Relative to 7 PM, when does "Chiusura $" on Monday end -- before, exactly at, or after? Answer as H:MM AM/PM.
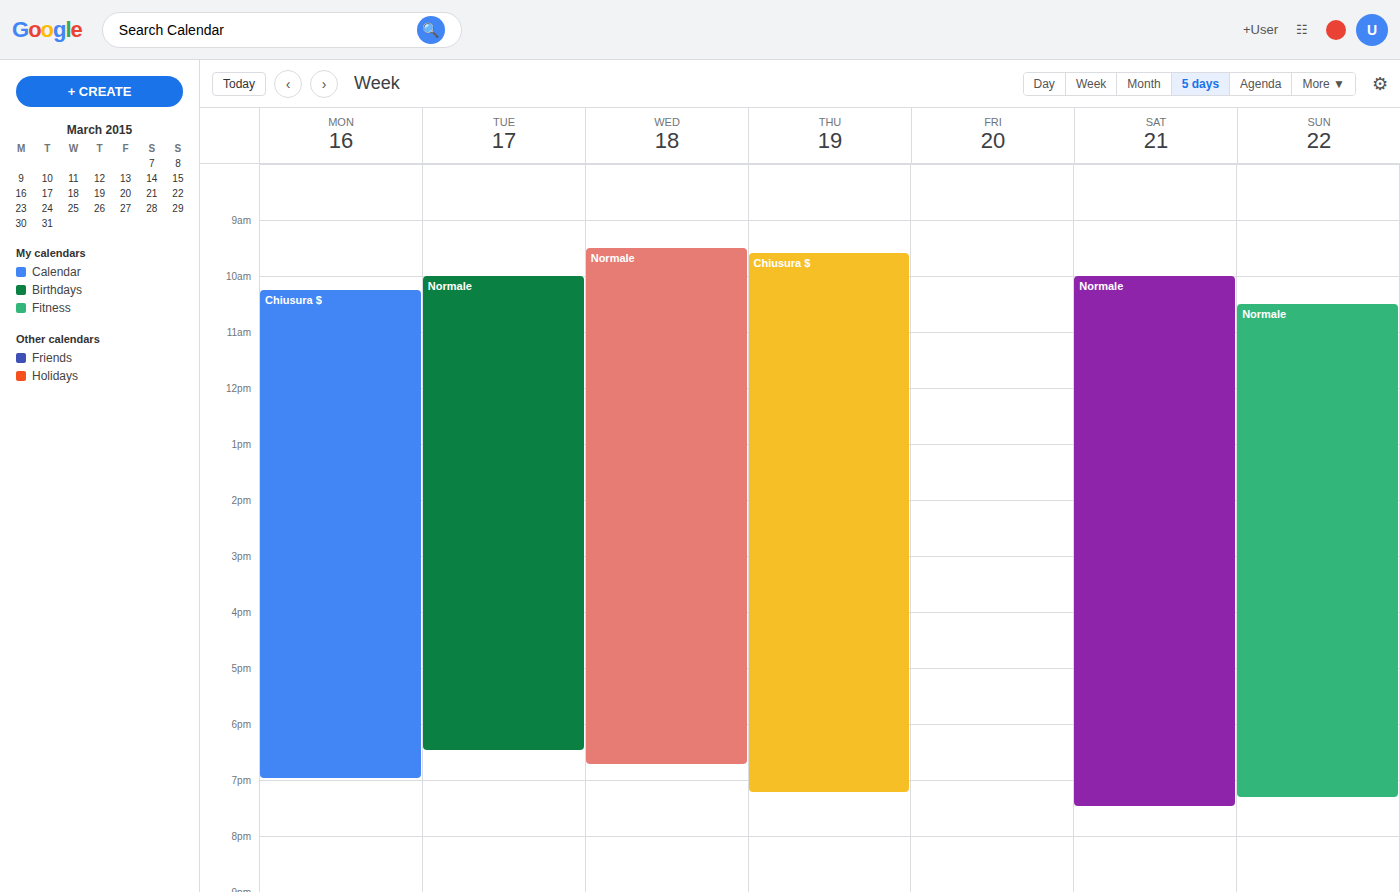
7:00 PM -- exactly at 7 PM, on the 7 PM line.